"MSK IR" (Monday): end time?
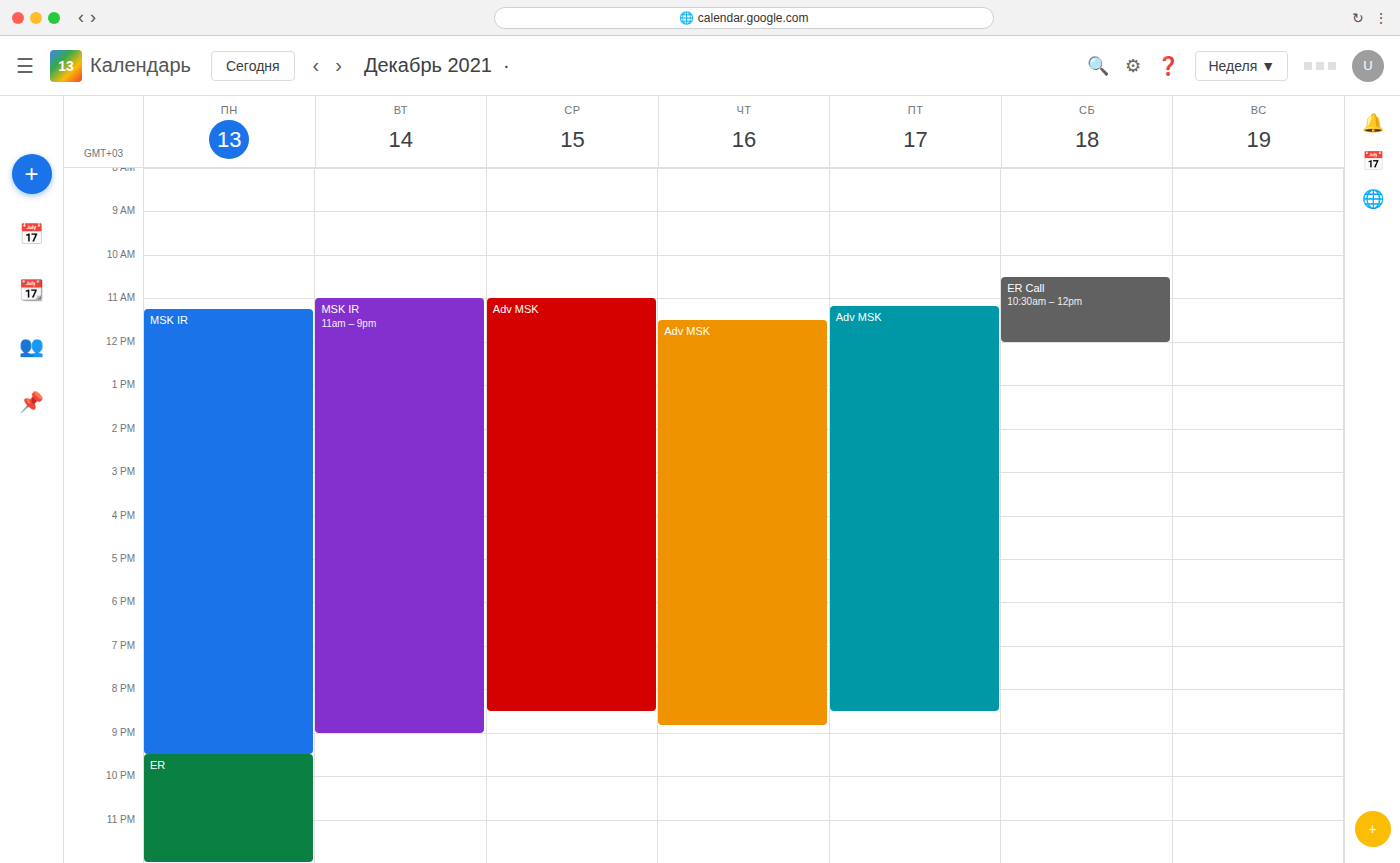
9:30 PM